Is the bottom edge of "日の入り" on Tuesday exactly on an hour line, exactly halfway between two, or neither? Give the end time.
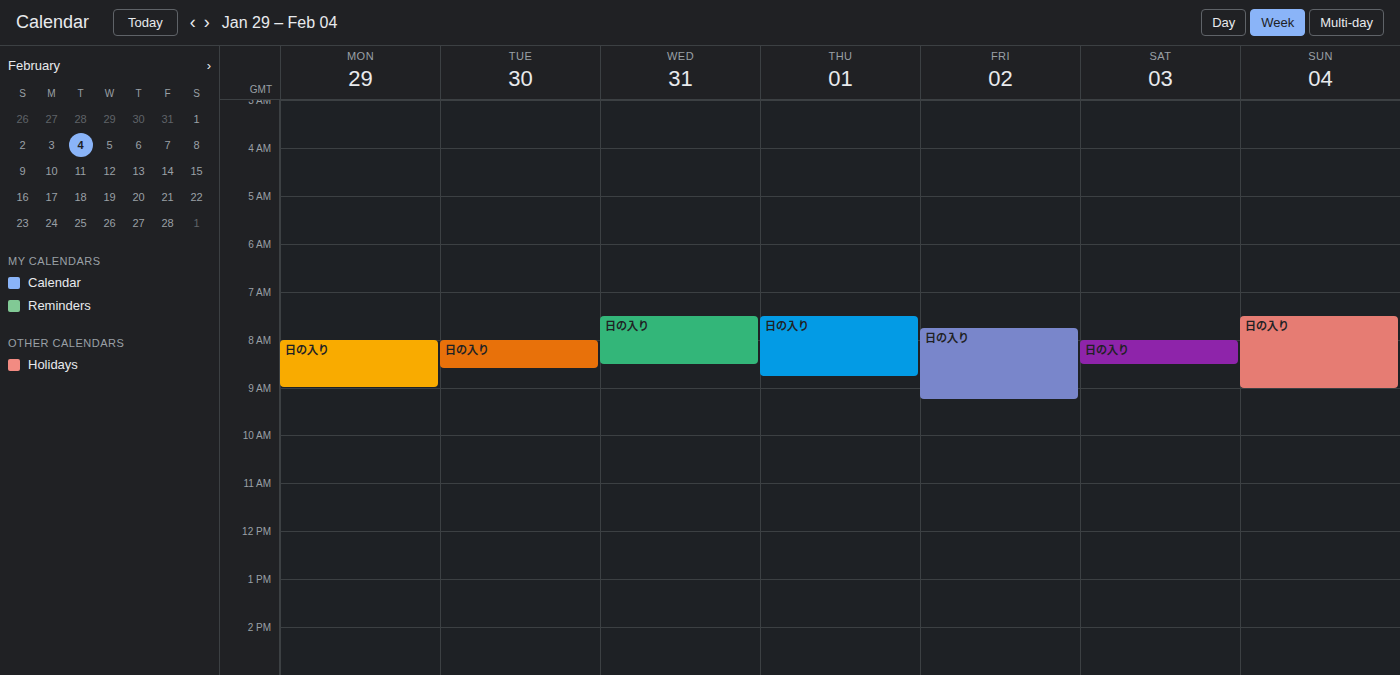
8:35 AM -- neither: 35 minutes below the 8 AM line and 25 minutes above the 9 AM line.